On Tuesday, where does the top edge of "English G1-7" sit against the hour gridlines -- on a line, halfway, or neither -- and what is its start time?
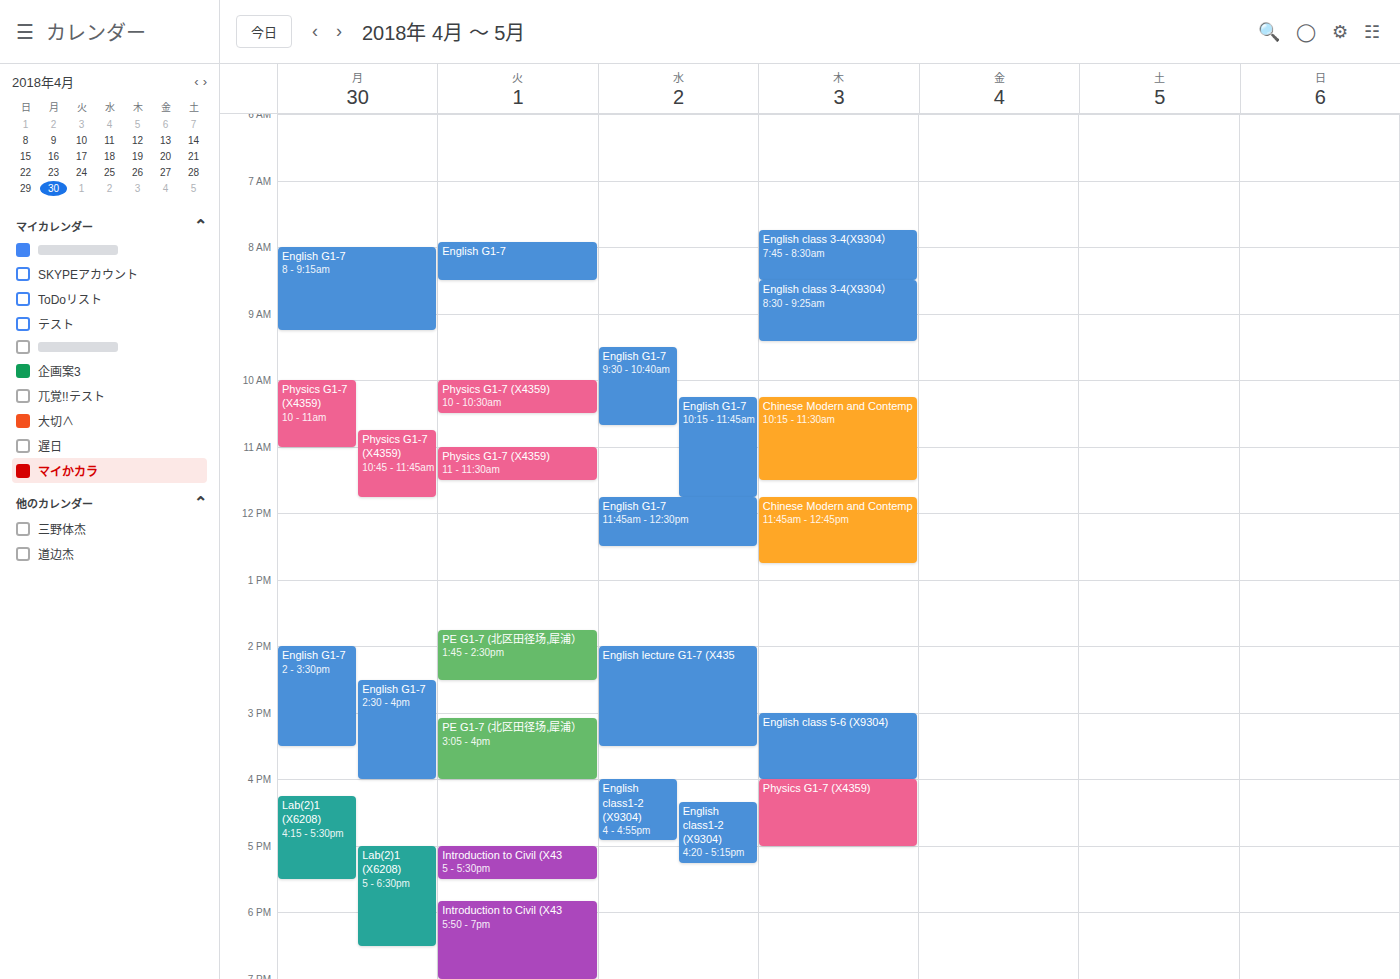
07:55 -- neither: 55 minutes below the 07:00 line and 5 minutes above the 08:00 line.